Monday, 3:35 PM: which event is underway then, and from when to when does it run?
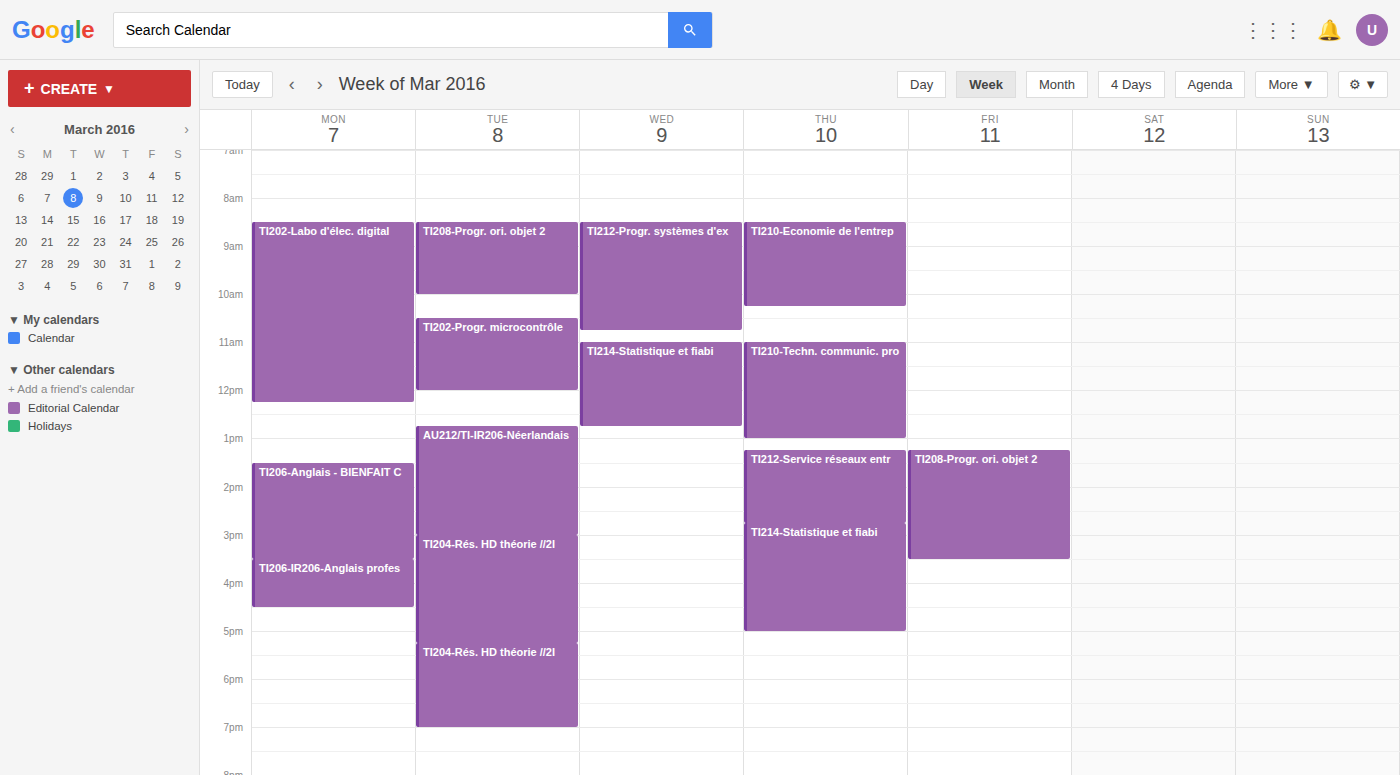
"TI206-IR206-Anglais profes", 3:30 PM to 4:30 PM